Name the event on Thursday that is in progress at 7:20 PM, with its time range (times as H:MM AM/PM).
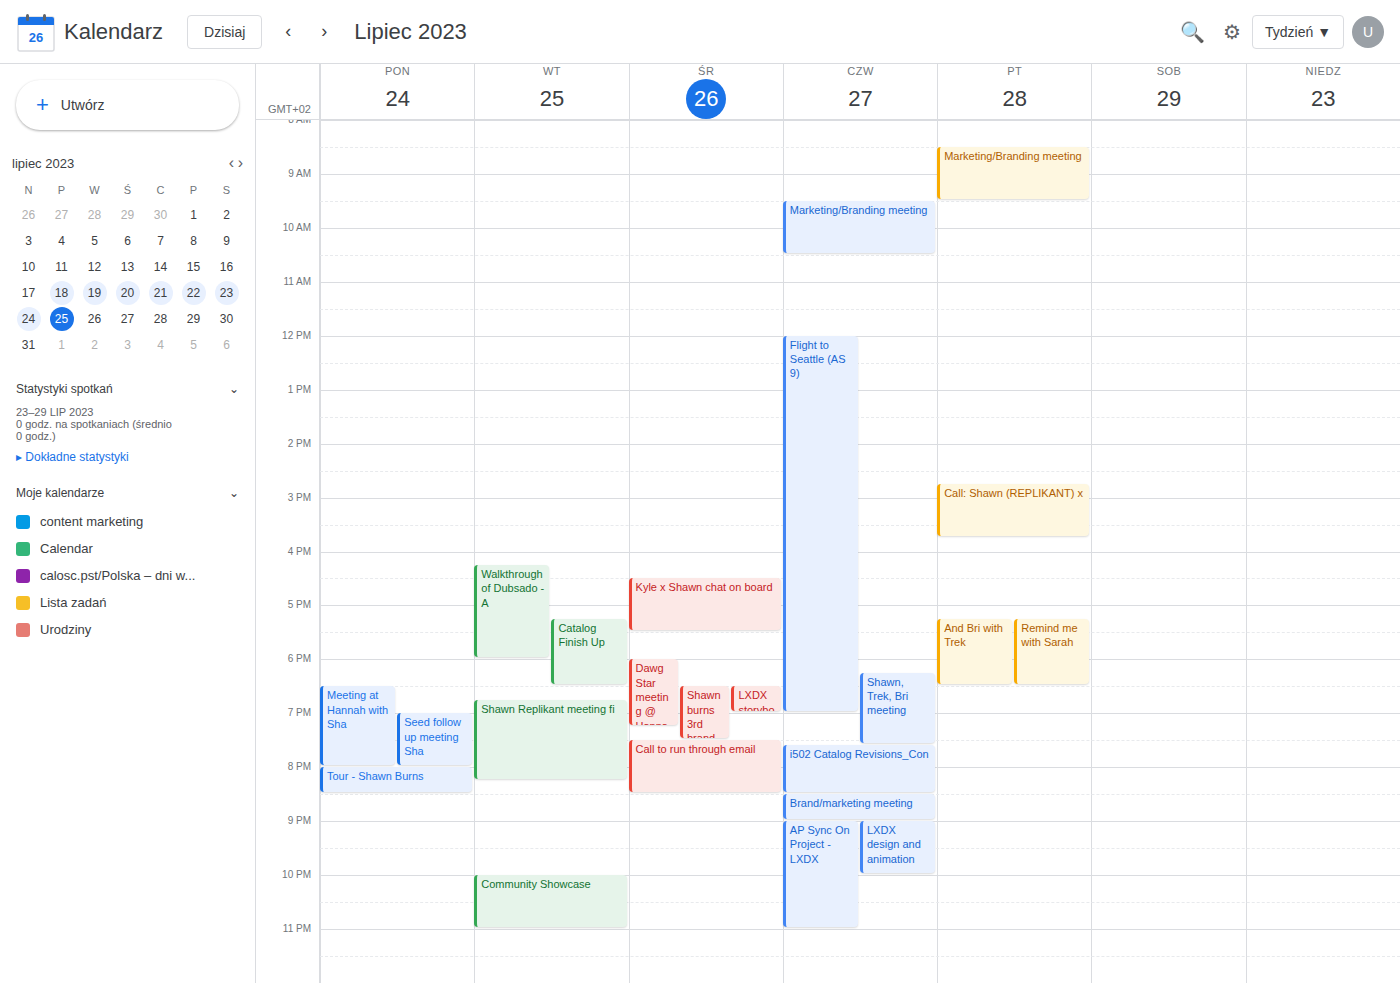
"Shawn, Trek, Bri meeting", 6:15 PM to 7:35 PM